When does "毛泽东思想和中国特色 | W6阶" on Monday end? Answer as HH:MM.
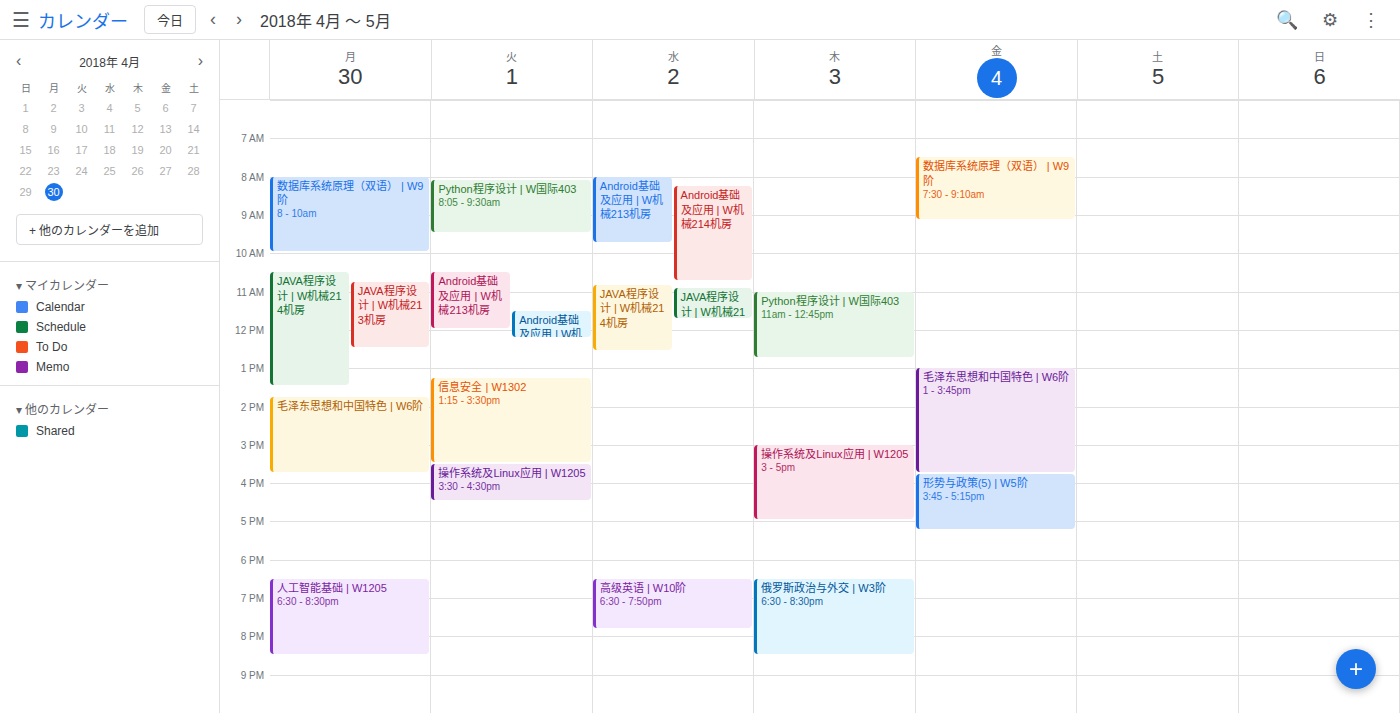
15:45